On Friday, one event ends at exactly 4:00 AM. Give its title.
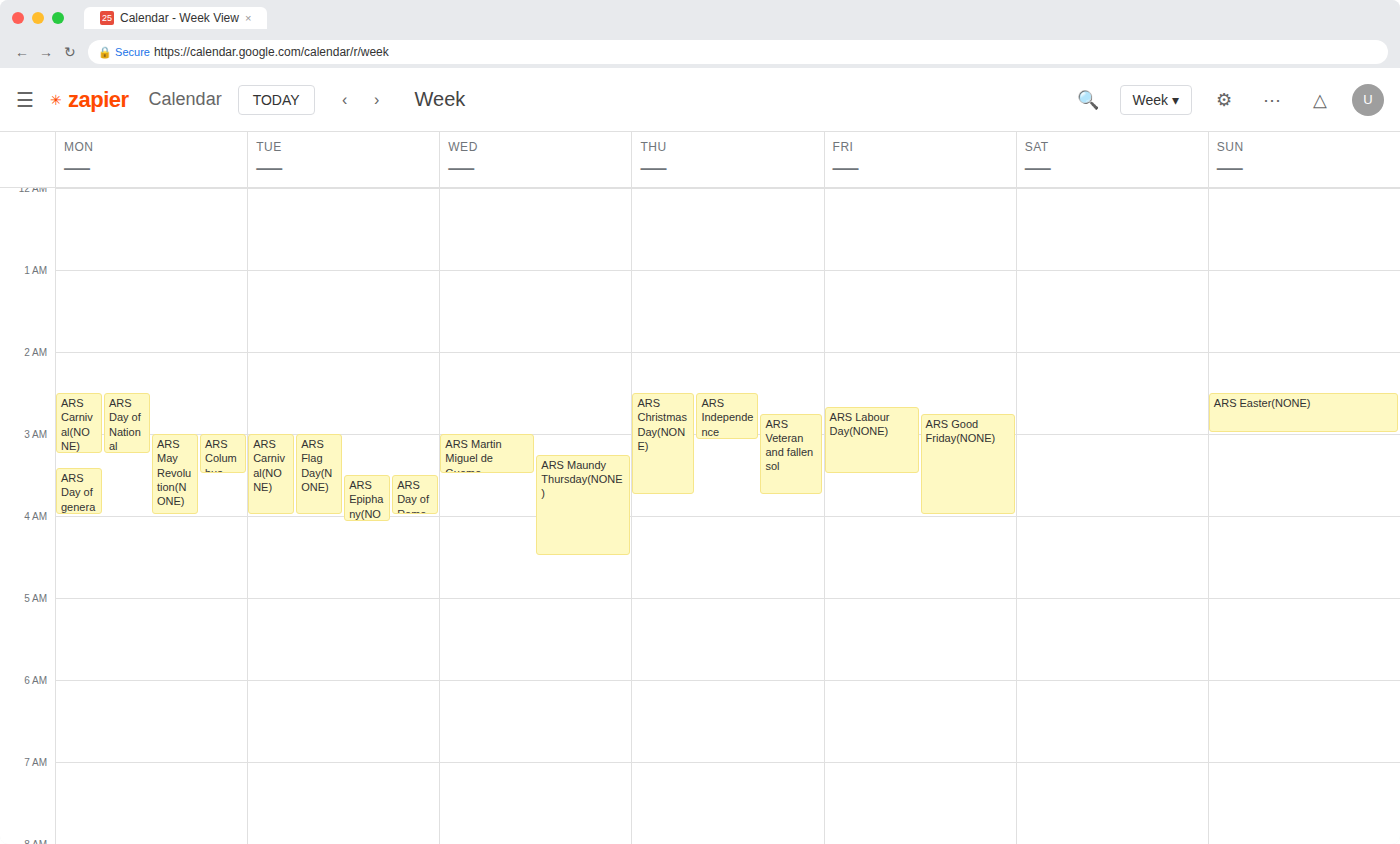
"ARS Good Friday(NONE)"